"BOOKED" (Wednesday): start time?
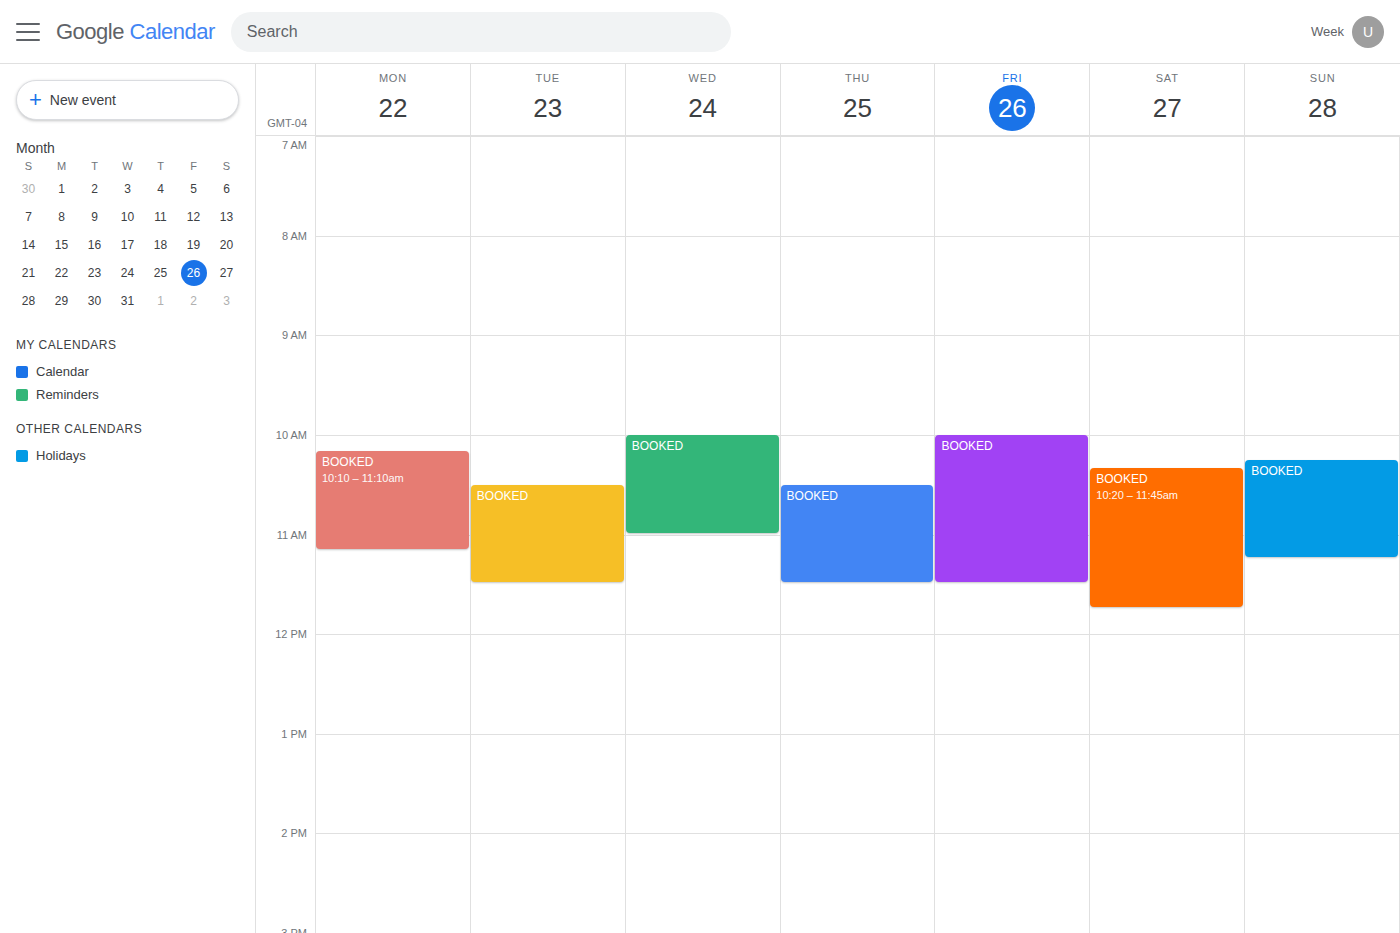
10:00 AM